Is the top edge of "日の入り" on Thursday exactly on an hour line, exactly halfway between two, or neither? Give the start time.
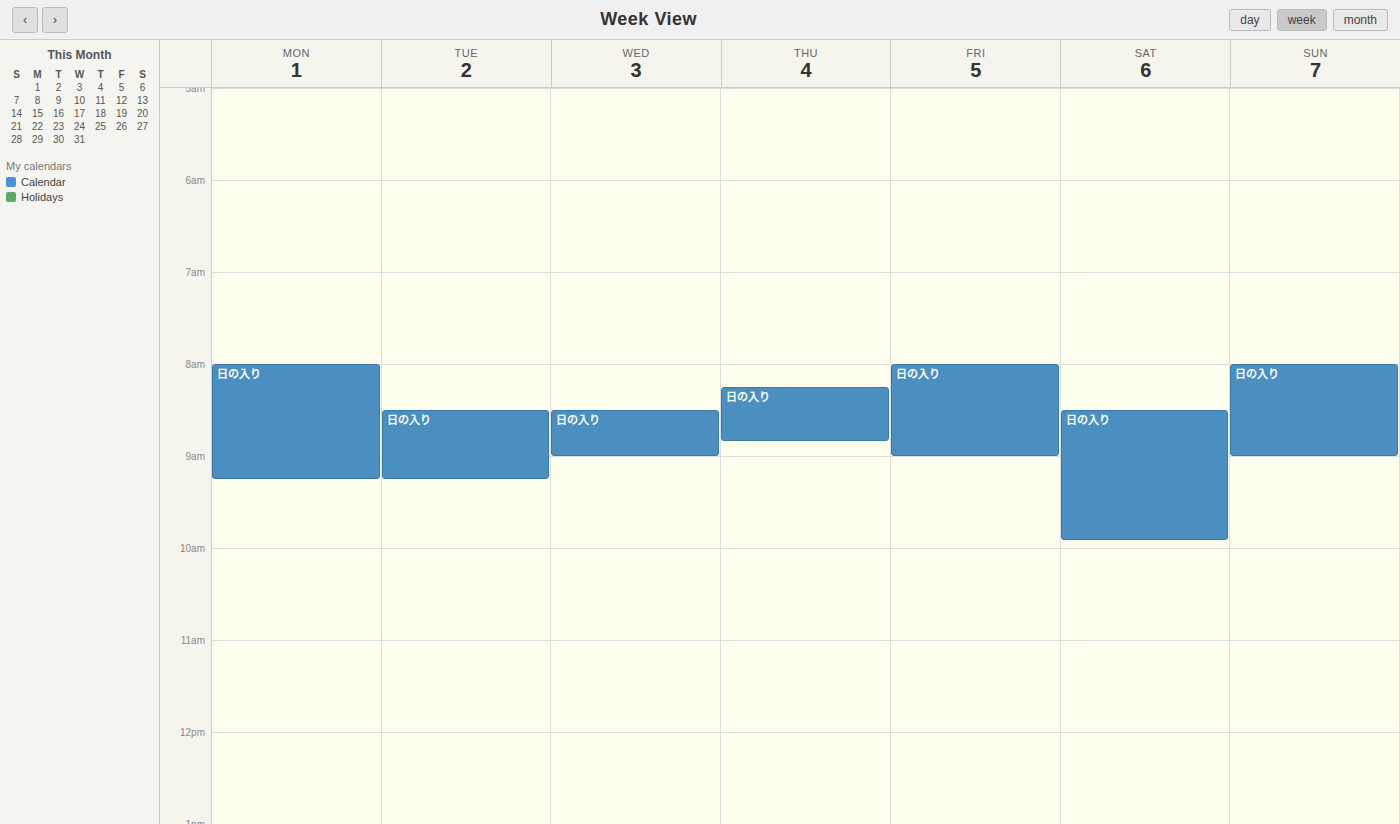
8:15 AM -- neither: a quarter of the way from the 8 AM line to the 9 AM line.